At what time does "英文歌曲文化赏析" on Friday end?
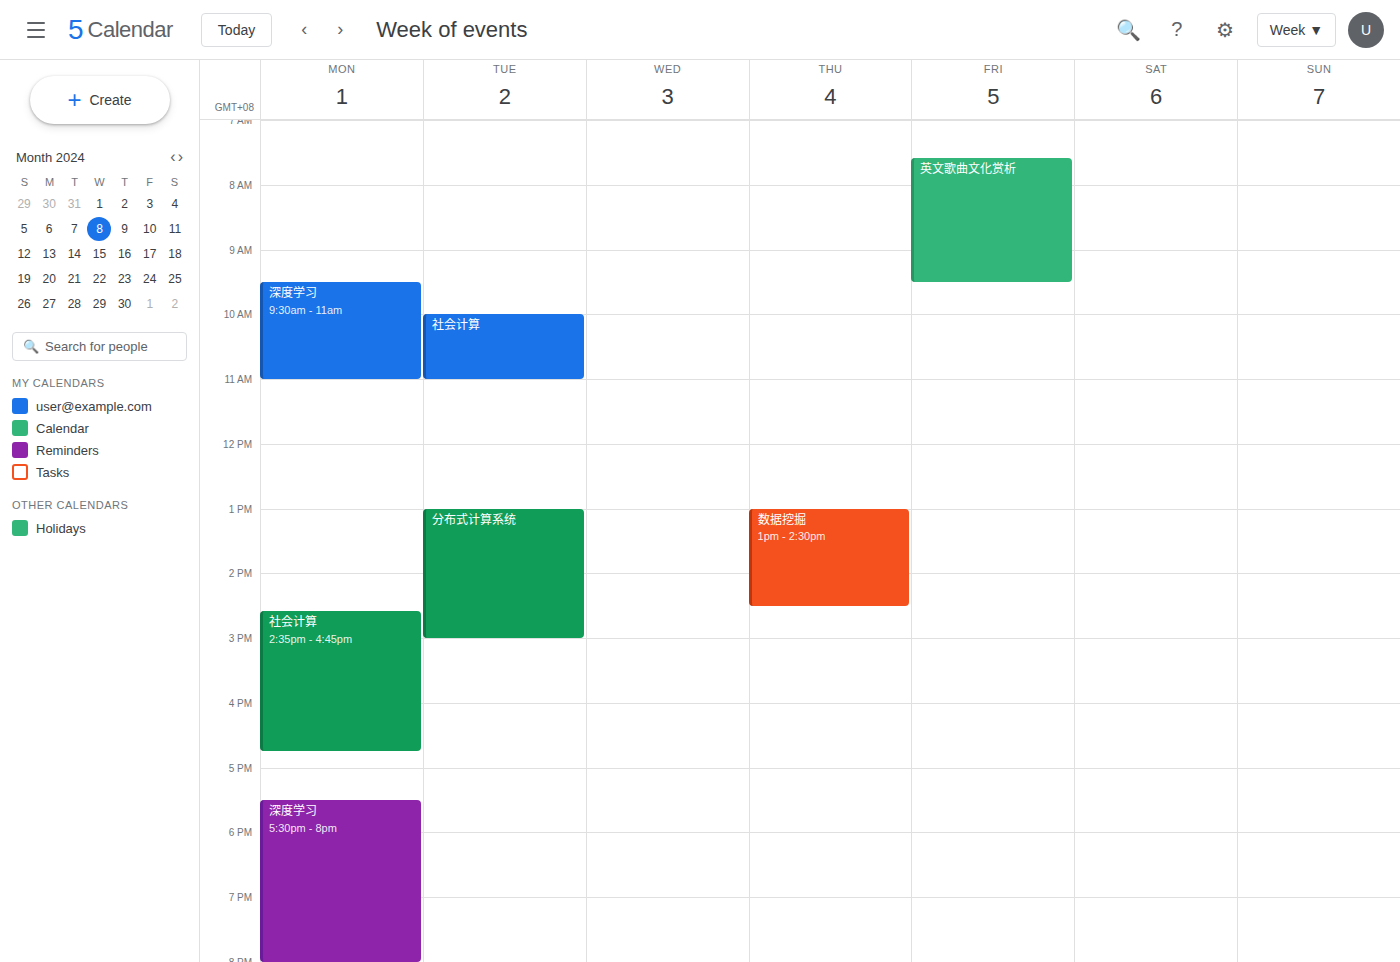
9:30 AM